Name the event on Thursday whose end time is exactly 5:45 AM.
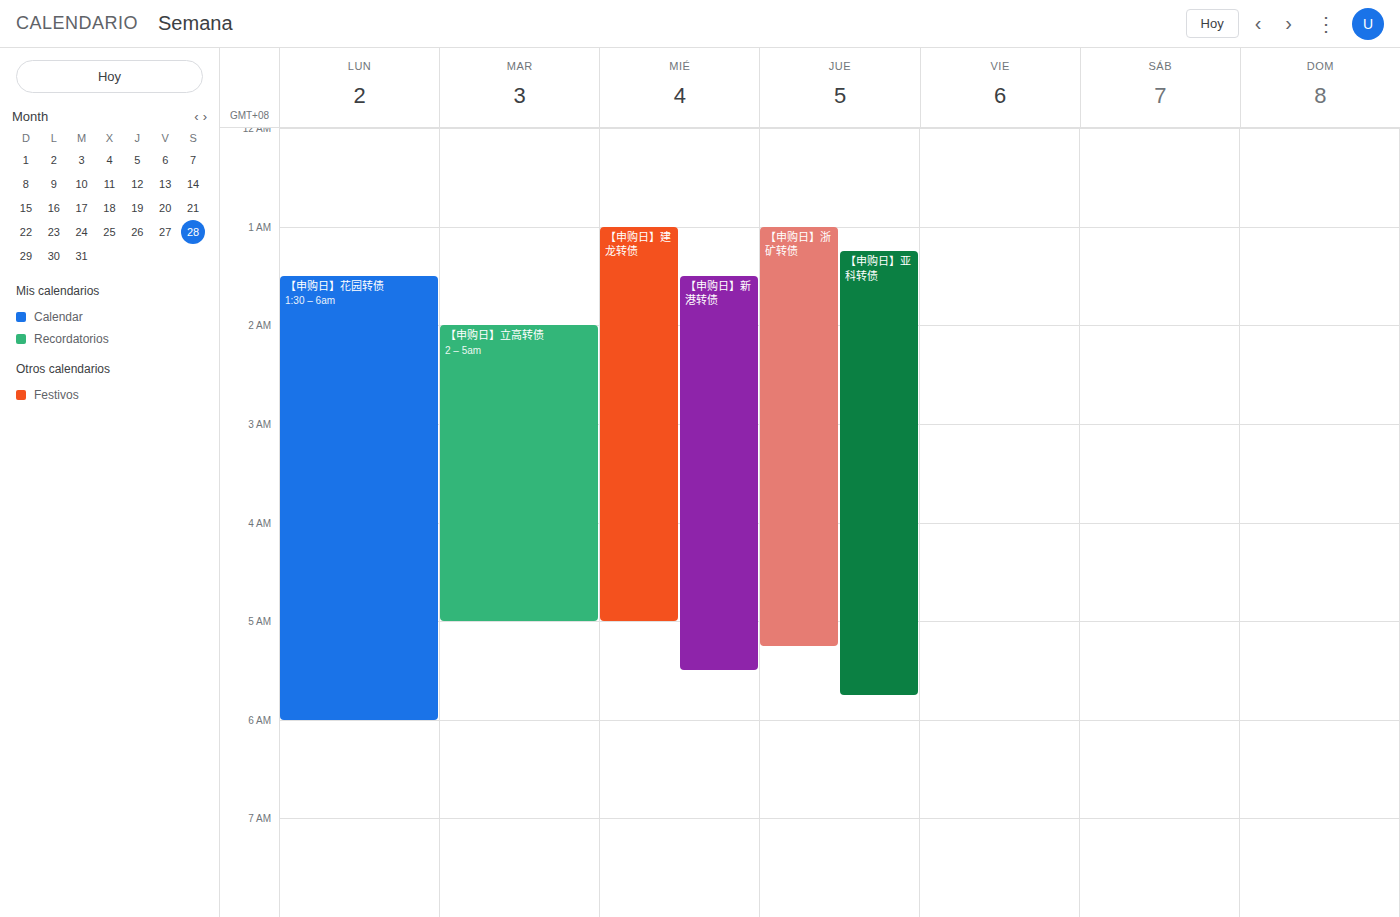
"【申购日】亚科转债"